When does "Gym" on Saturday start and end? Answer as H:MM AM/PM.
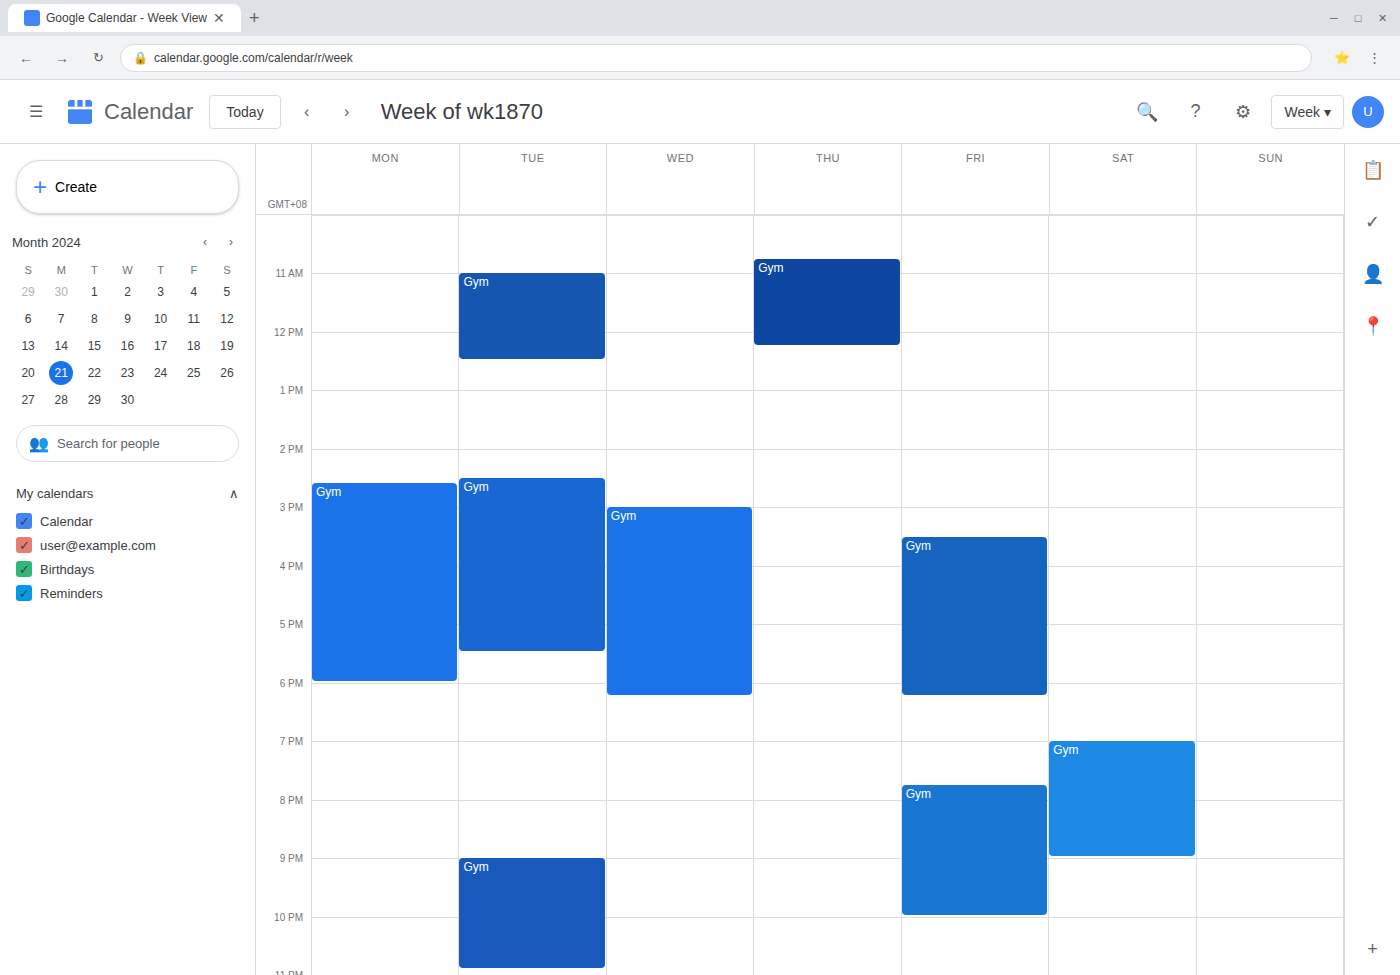
7:00 PM to 9:00 PM